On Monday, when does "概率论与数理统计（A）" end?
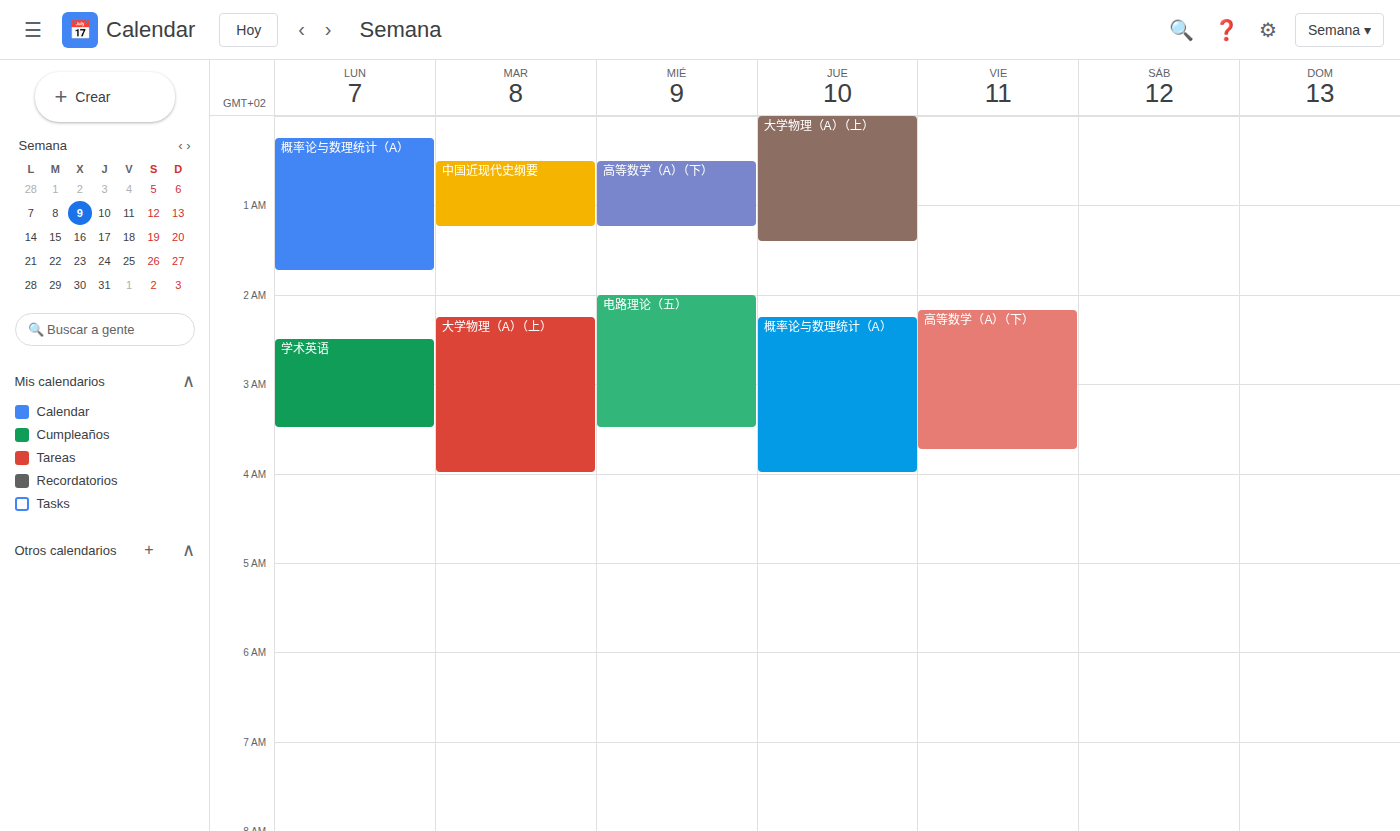
1:45 AM